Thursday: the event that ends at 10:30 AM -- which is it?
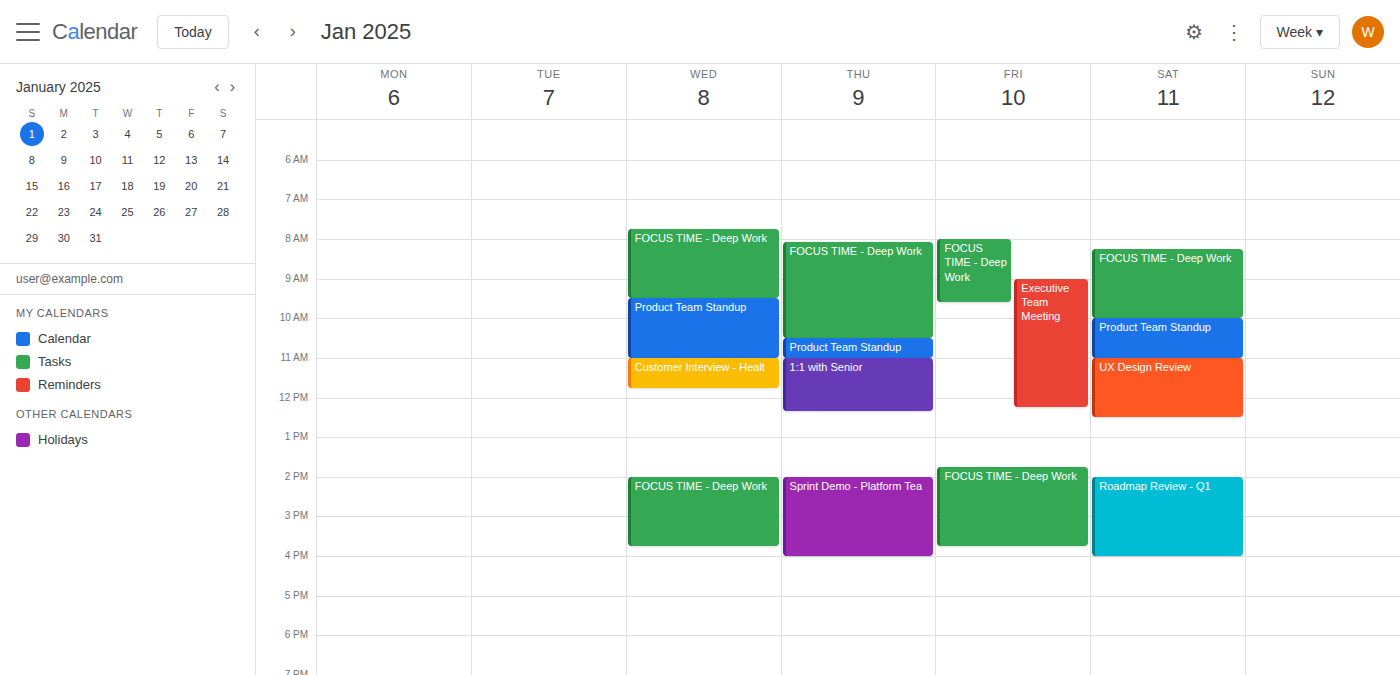
"FOCUS TIME - Deep Work"